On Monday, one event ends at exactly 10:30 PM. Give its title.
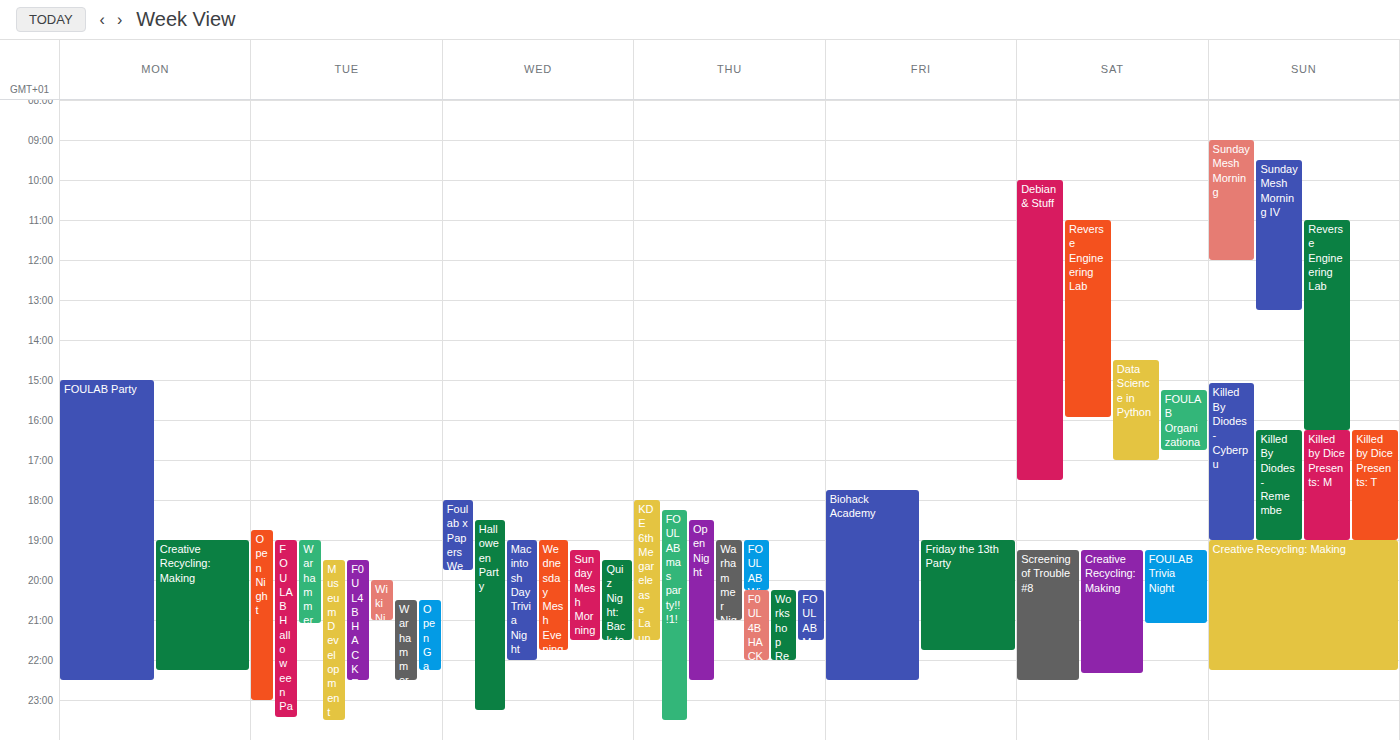
"FOULAB Party"